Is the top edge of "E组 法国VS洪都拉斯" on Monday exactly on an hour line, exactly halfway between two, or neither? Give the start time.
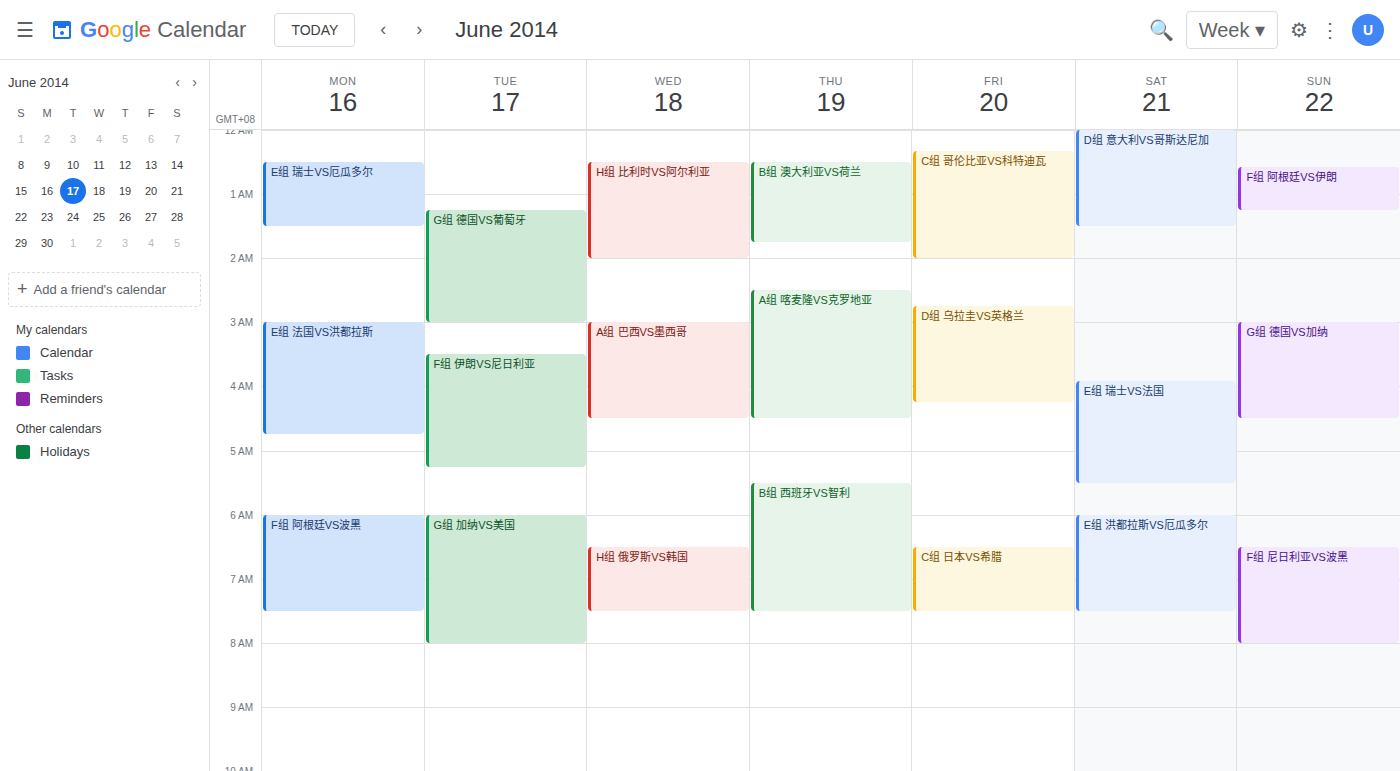
3:00 AM -- exactly on the 3 AM line.